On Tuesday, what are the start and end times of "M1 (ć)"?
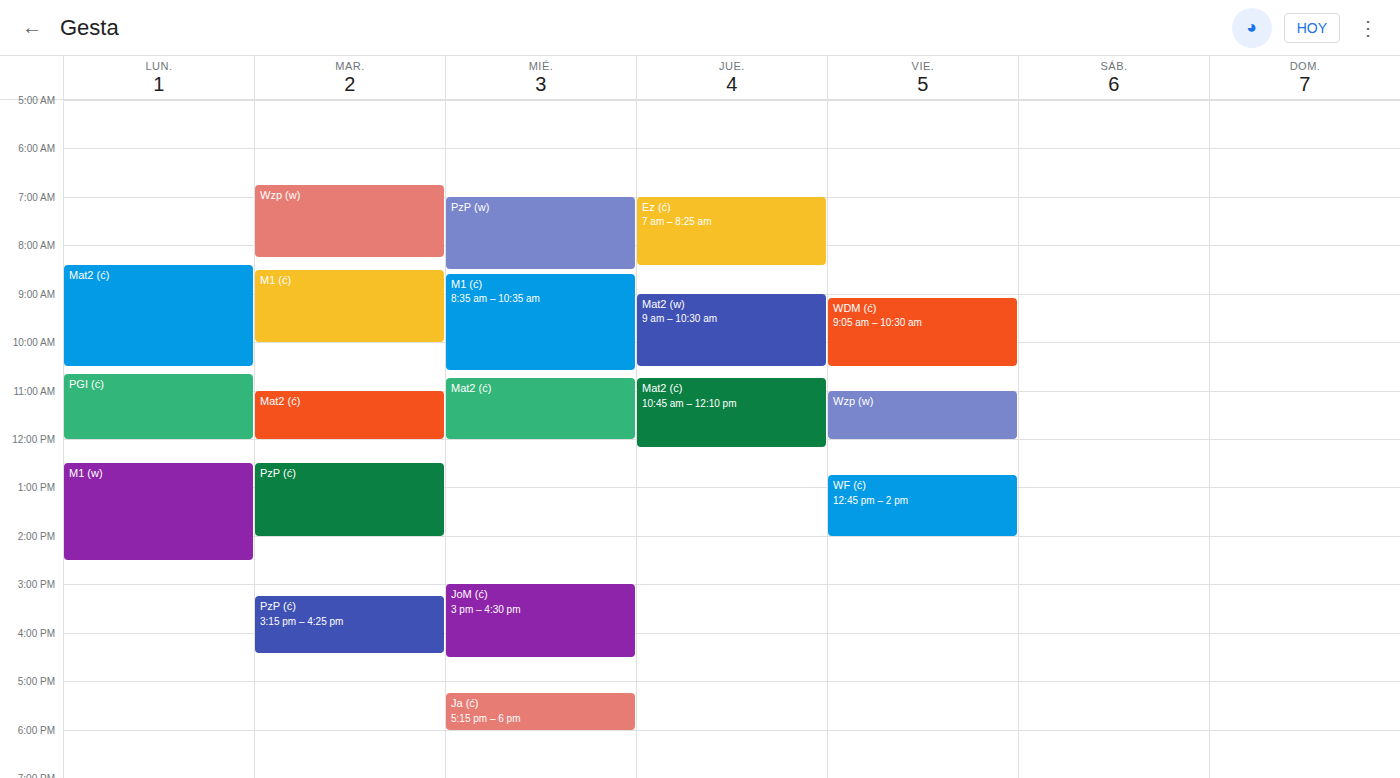
08:30 to 10:00